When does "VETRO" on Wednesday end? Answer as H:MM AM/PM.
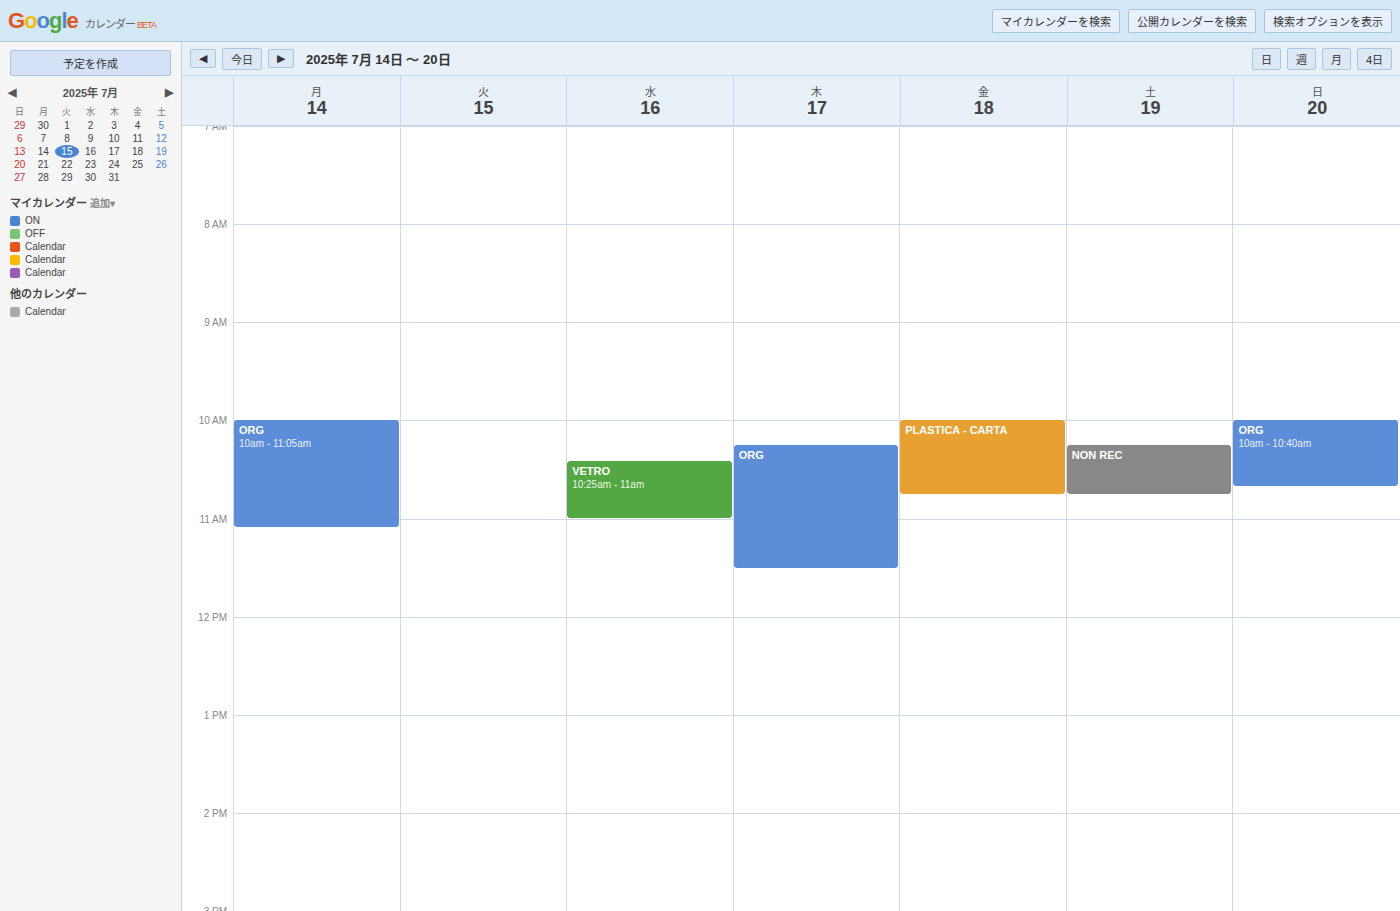
11:00 AM